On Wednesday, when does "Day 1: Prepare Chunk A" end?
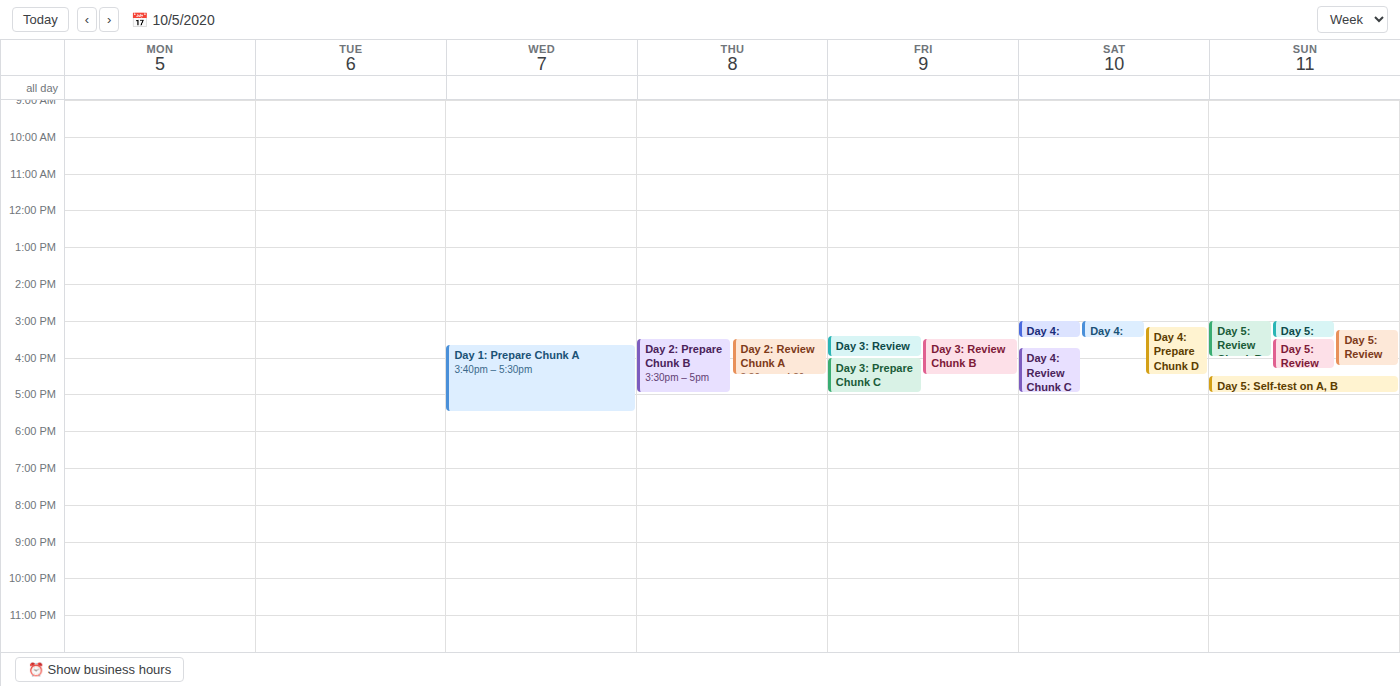
5:30 PM